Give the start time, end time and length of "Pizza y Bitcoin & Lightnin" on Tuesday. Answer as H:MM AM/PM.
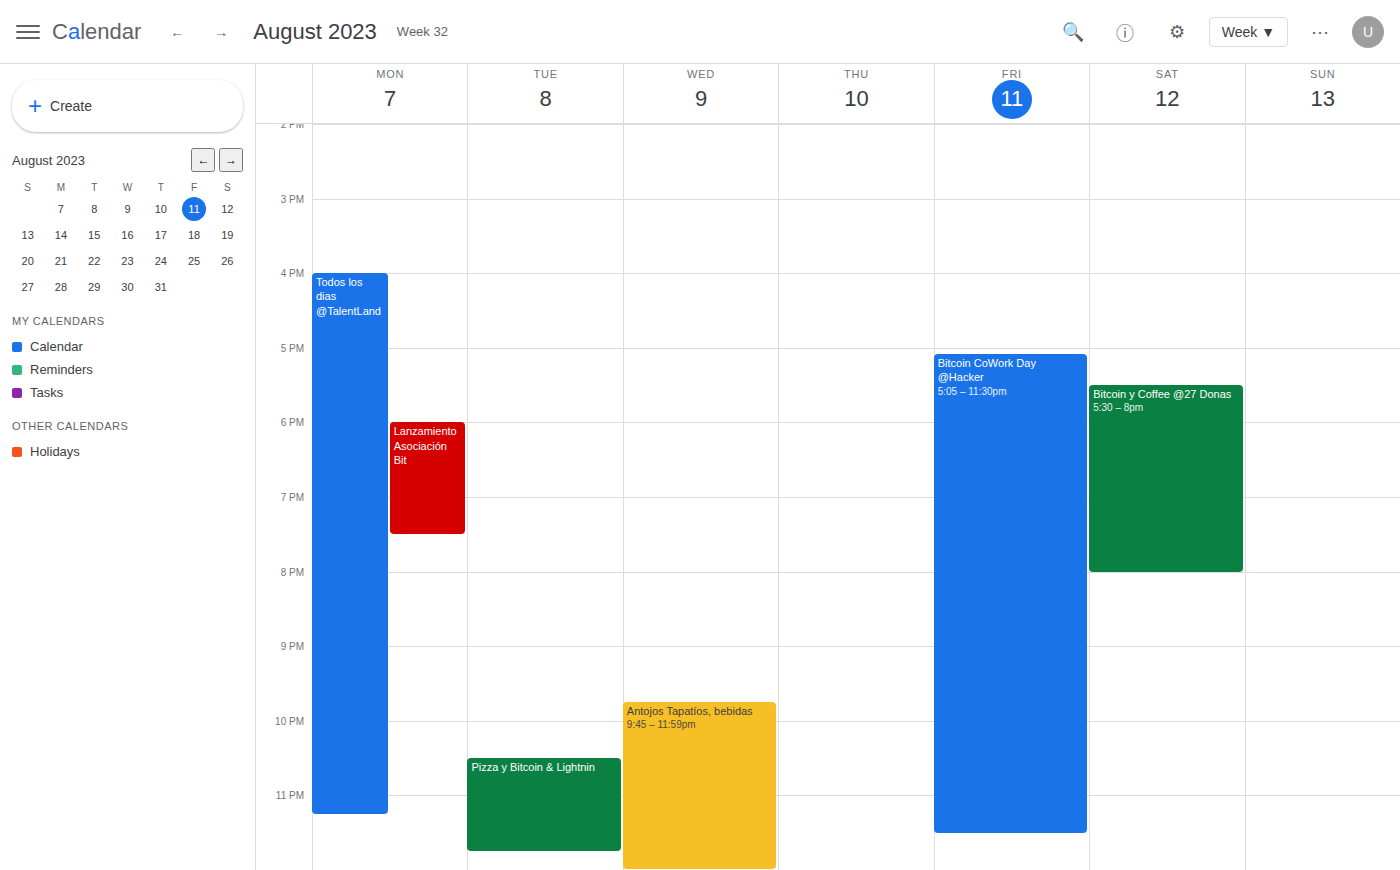
10:30 PM to 11:45 PM, 1 hour 15 minutes